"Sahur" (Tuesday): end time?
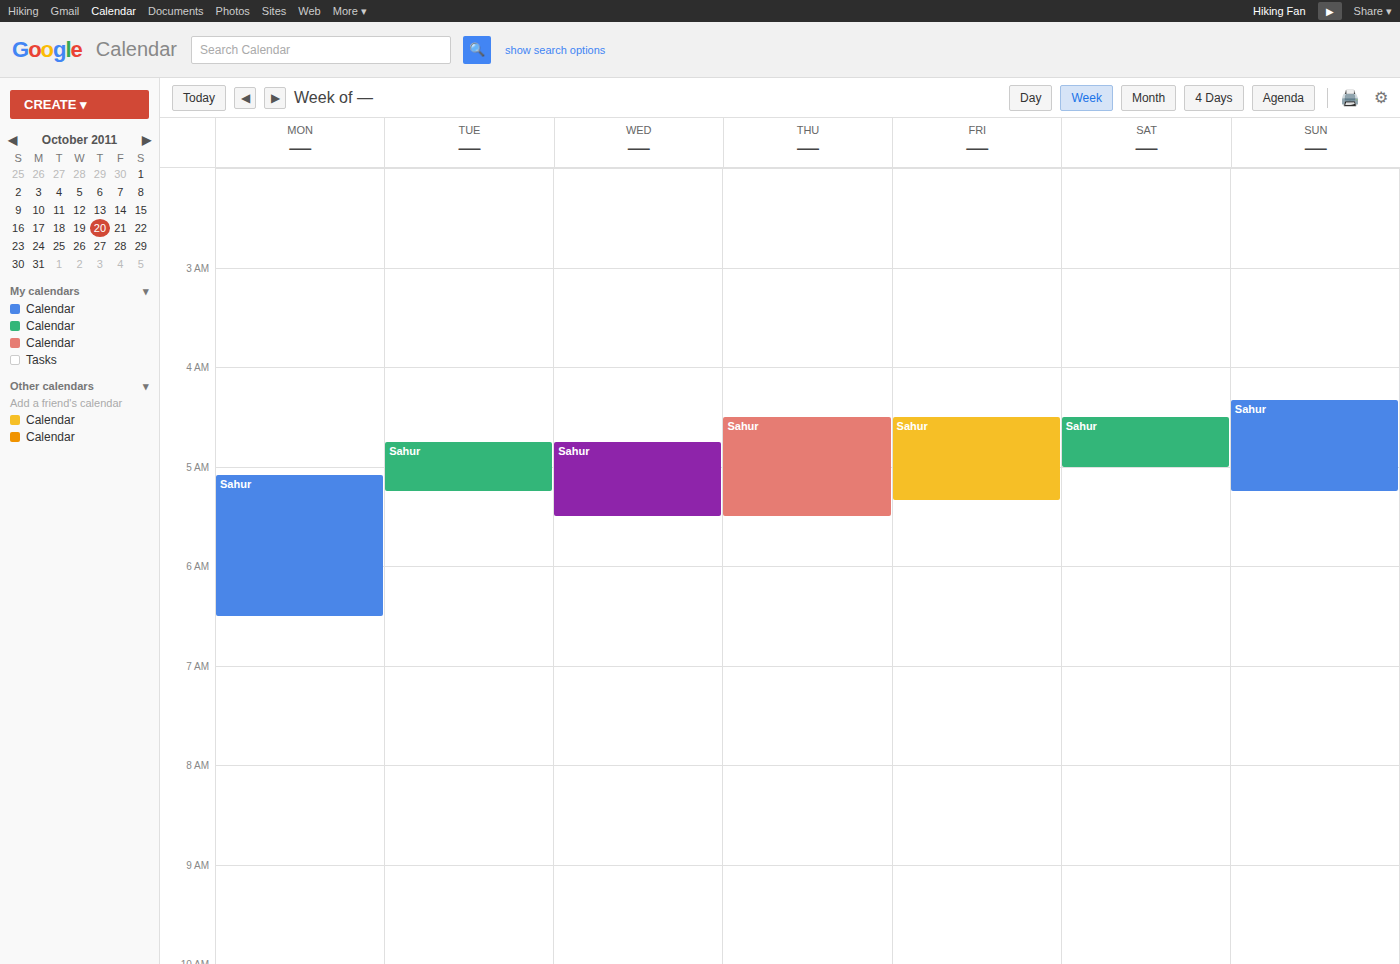
5:15 AM